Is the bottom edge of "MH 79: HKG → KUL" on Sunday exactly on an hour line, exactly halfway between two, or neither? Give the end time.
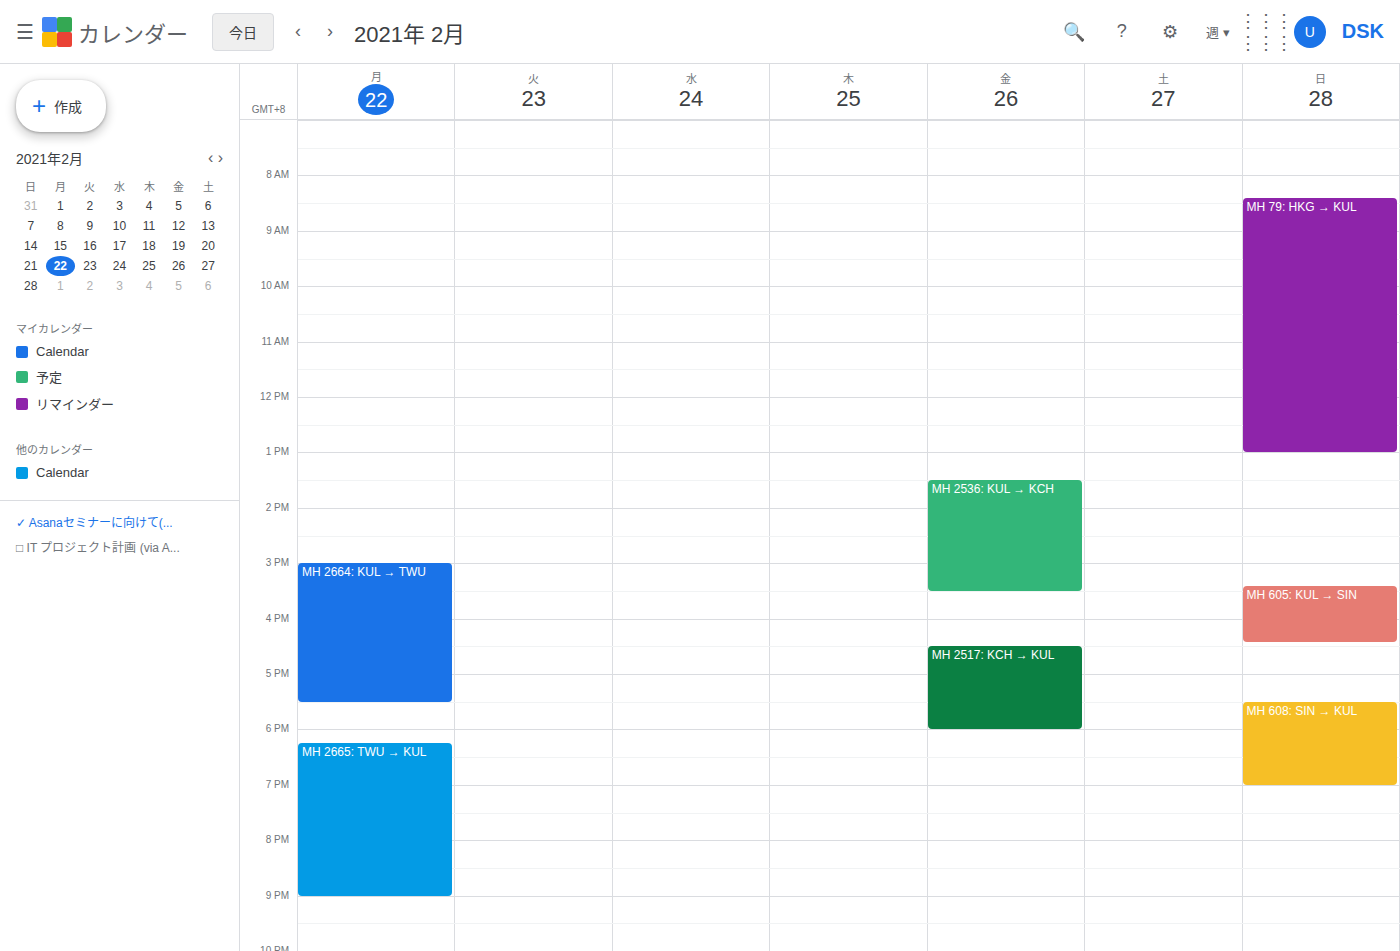
1:00 PM -- exactly on the 1 PM line.